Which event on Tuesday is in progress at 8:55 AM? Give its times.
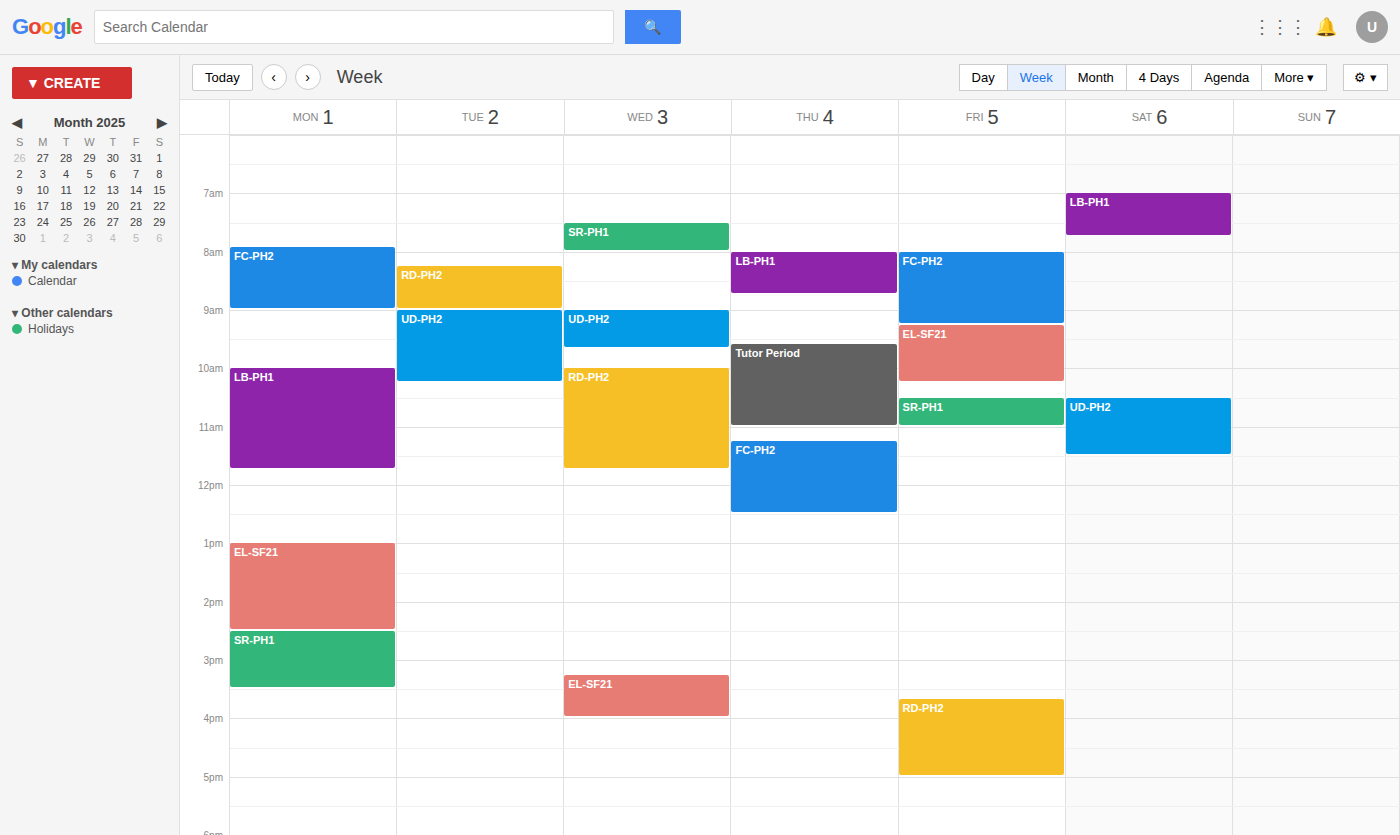
"RD-PH2", 8:15 AM to 9:00 AM